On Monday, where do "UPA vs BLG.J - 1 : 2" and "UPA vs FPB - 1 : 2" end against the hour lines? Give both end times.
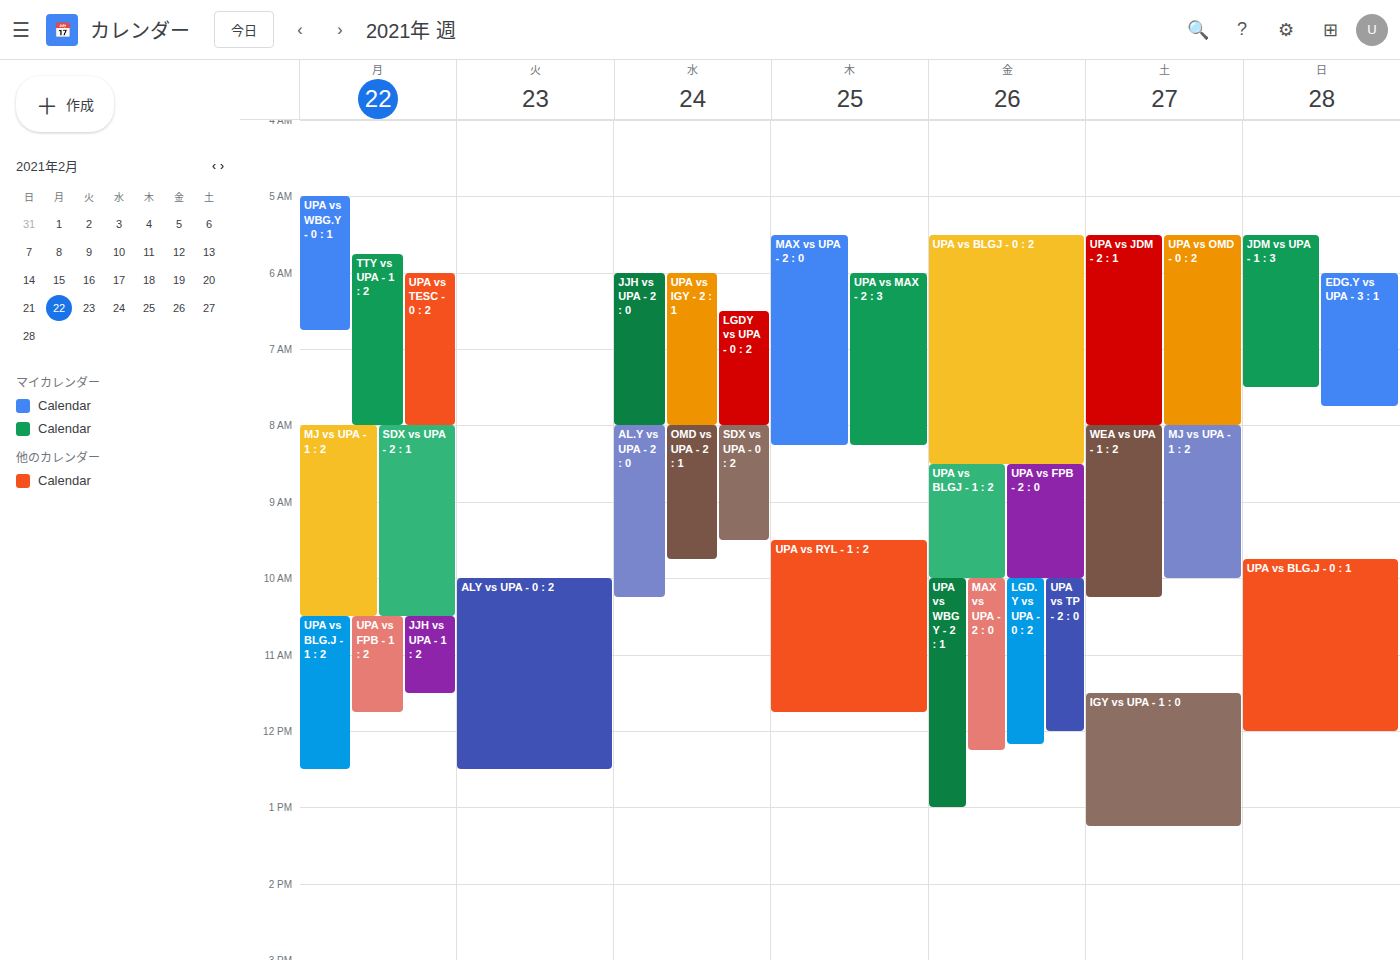
"UPA vs BLG.J - 1 : 2": 12:30 PM, halfway between the 12 PM and 1 PM lines. "UPA vs FPB - 1 : 2": 11:45 AM, neither: three quarters of the way from the 11 AM line to the 12 PM line.